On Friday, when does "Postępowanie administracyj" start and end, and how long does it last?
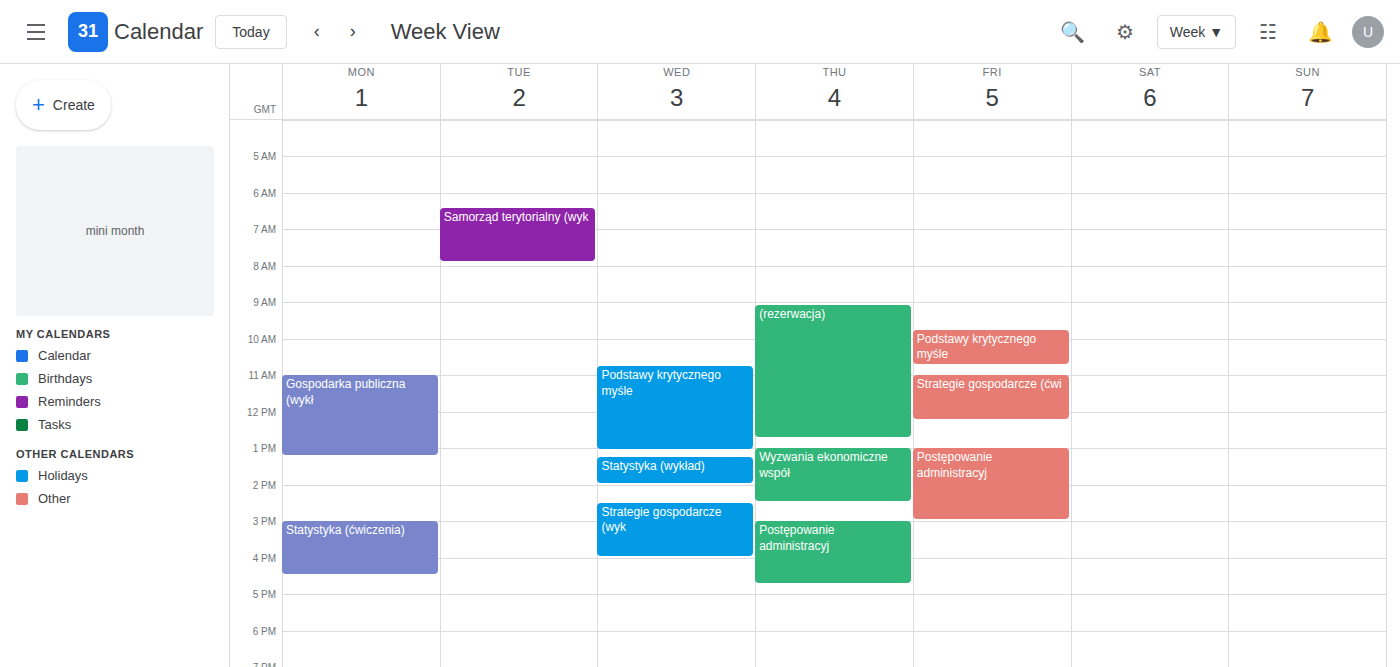
13:00 to 15:00, 2 hours